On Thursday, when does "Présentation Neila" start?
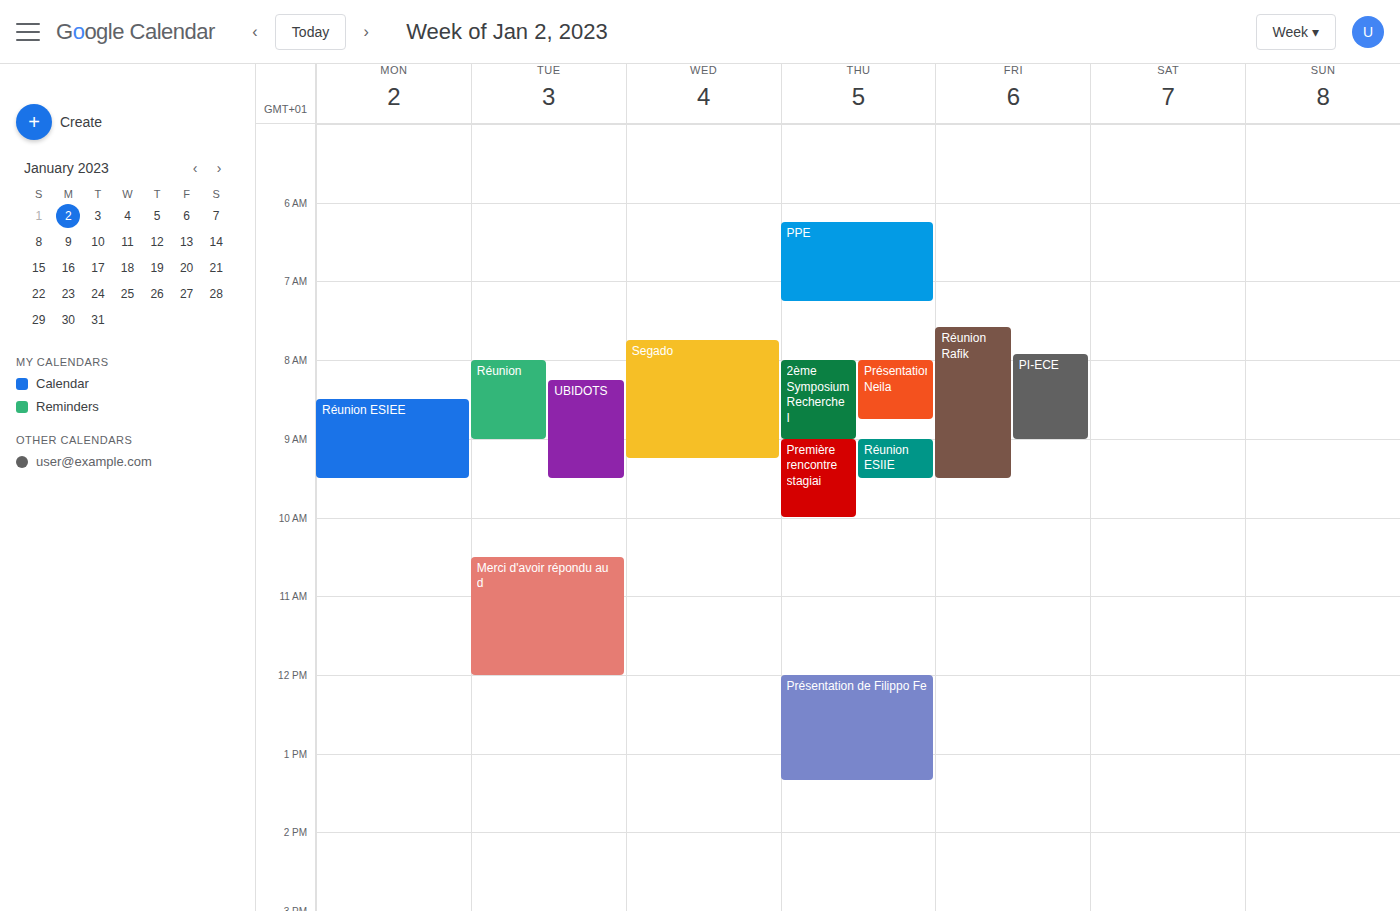
8:00 AM